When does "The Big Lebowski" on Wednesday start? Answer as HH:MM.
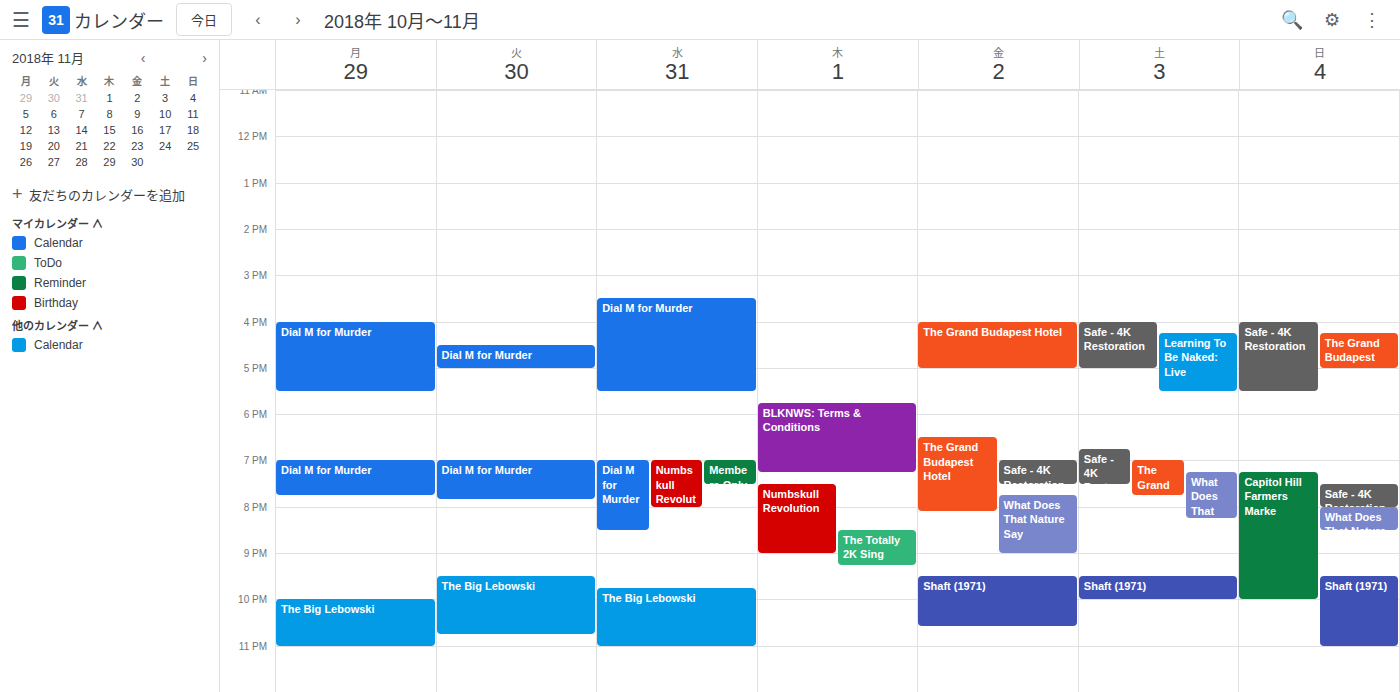
21:45